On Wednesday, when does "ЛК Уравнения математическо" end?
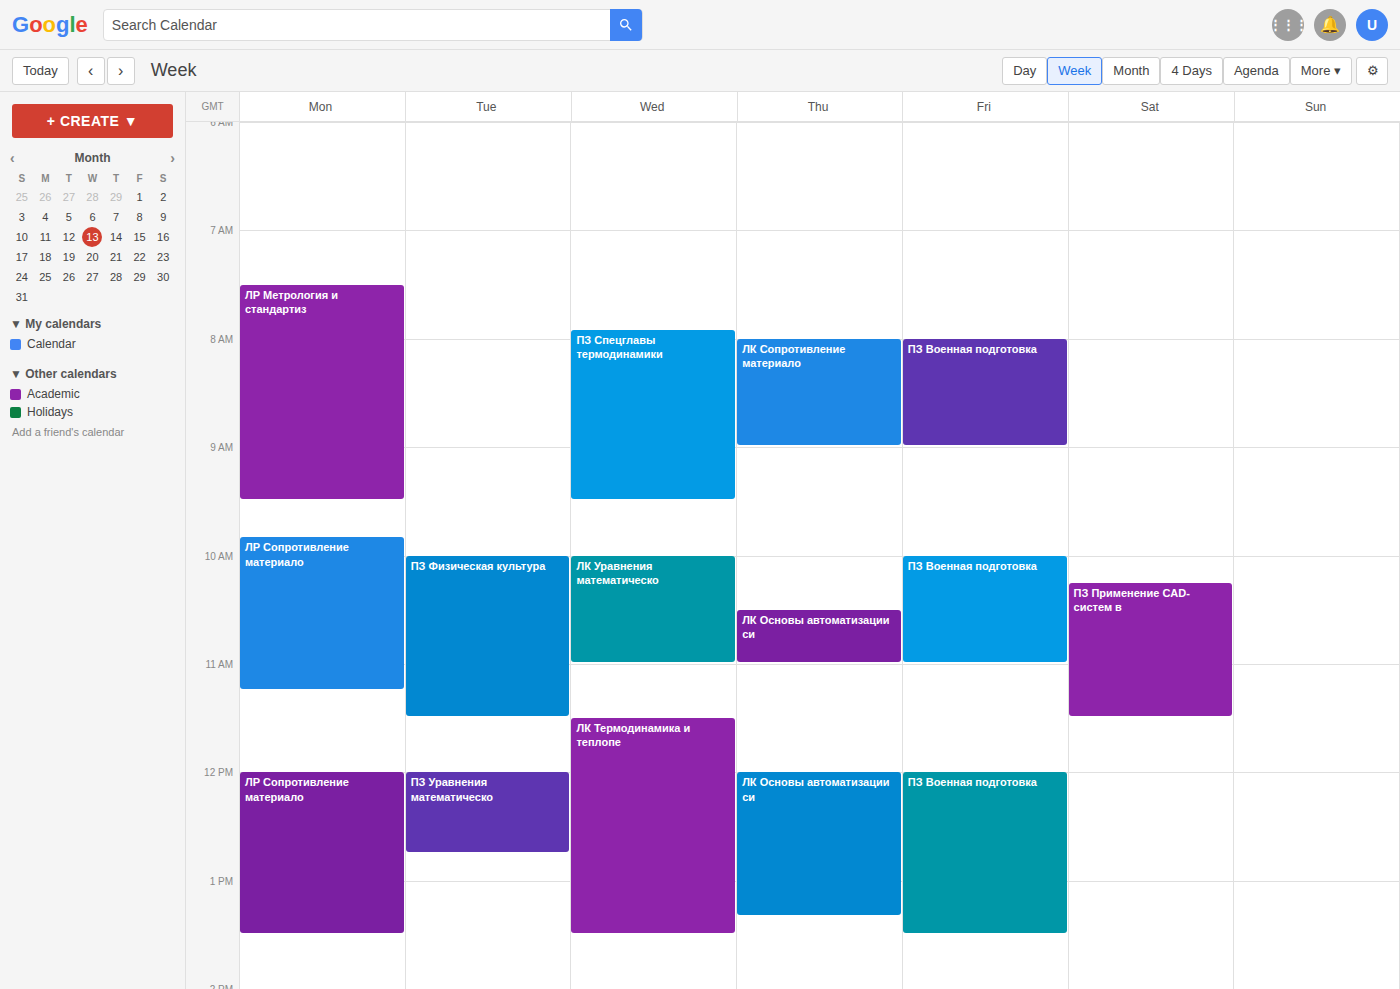
11:00 AM